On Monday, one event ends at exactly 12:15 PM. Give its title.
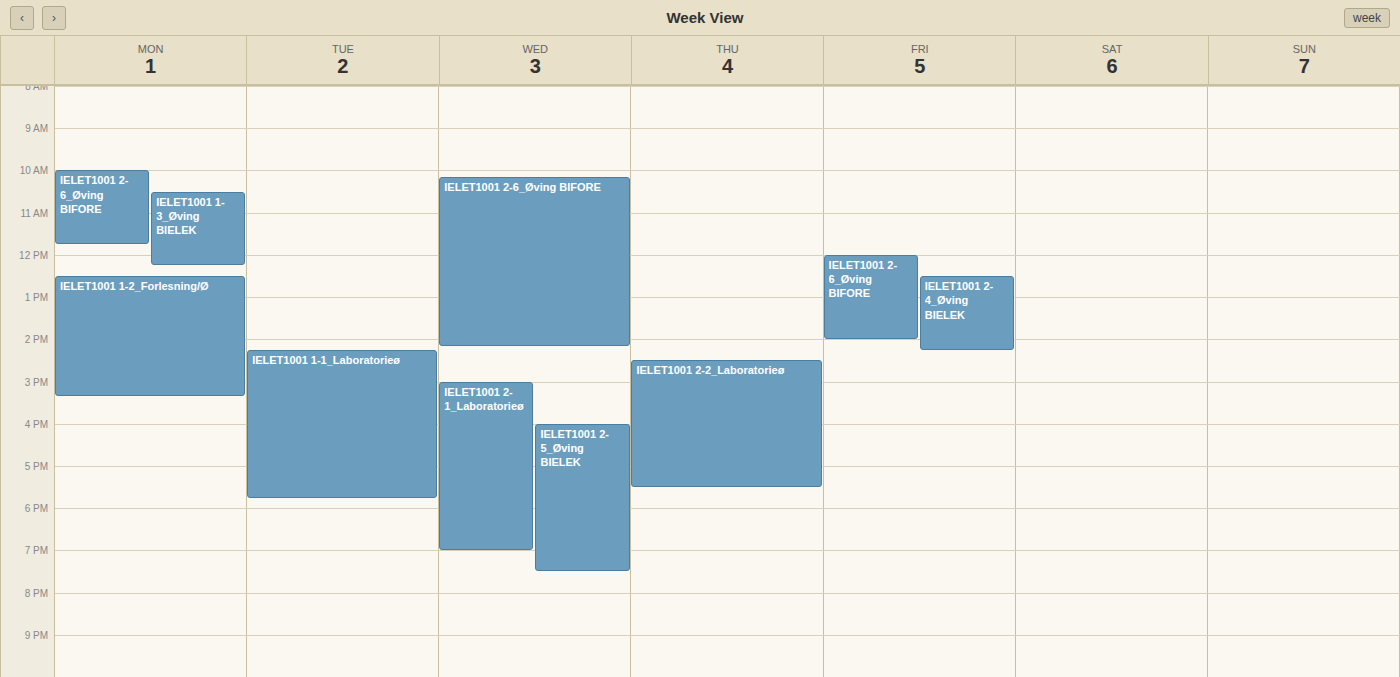
"IELET1001 1-3_Øving BIELEK"